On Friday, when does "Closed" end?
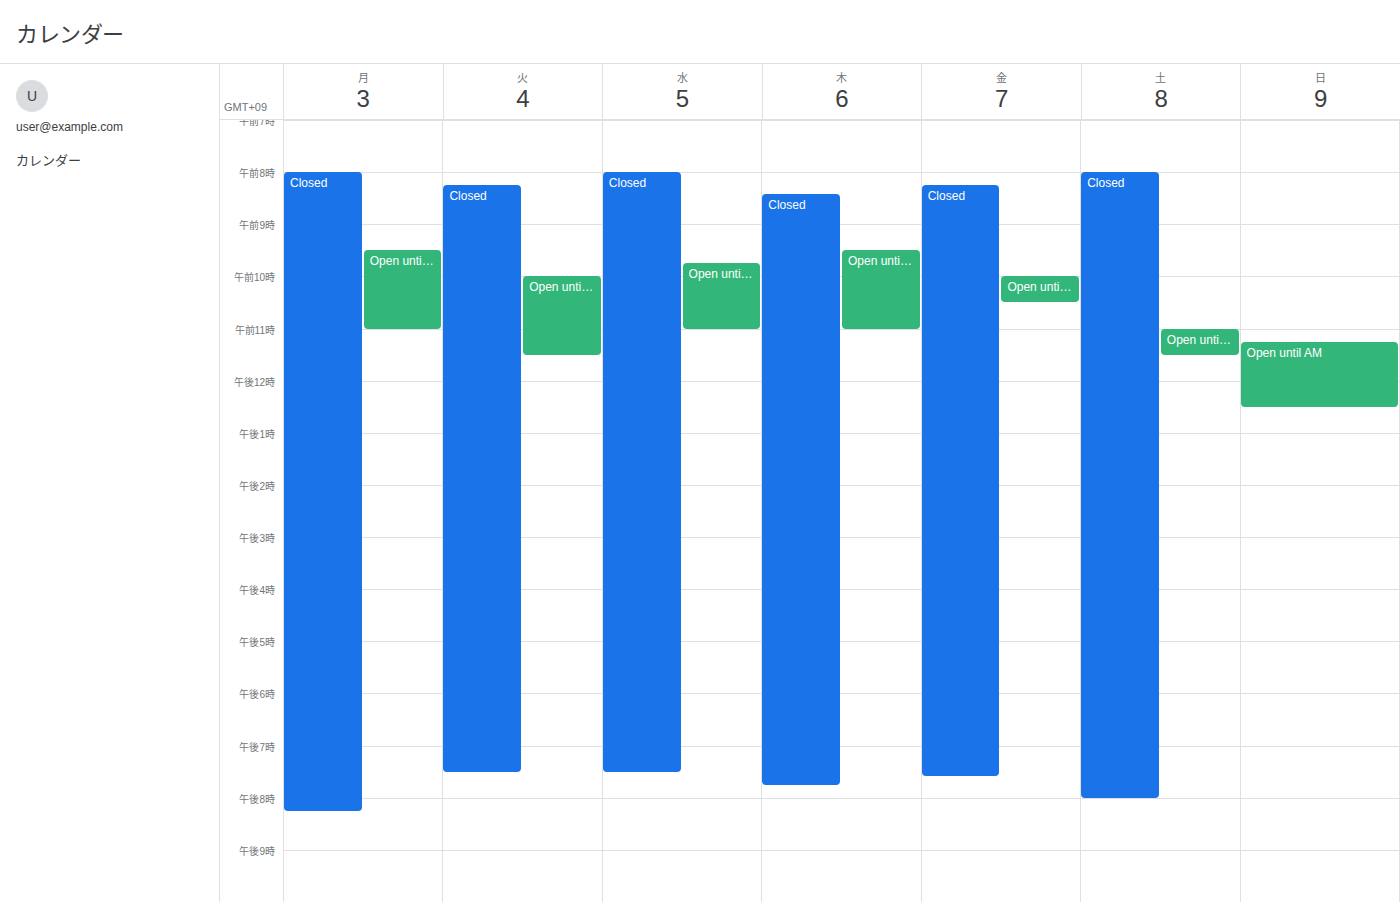
7:35 PM